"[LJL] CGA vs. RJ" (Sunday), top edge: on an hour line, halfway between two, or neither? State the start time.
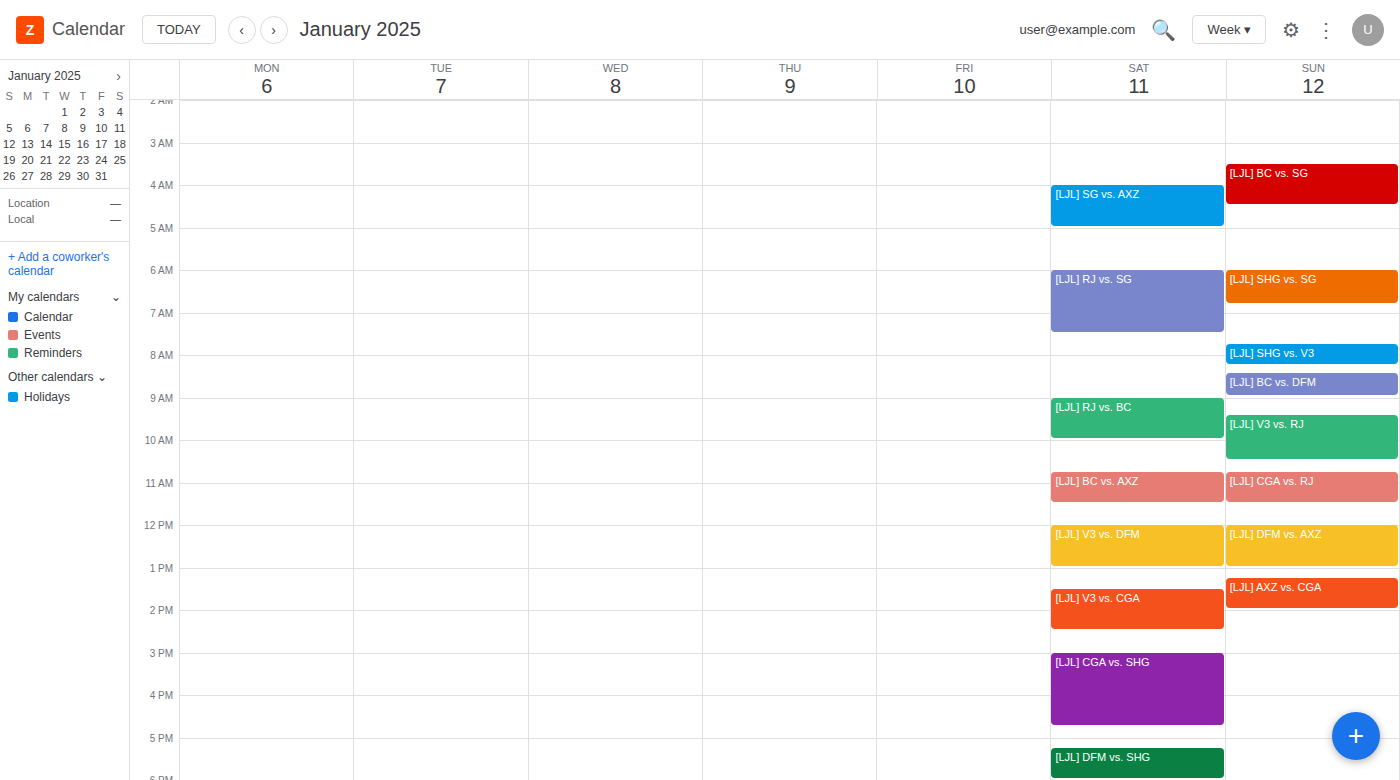
10:45 AM -- neither: three quarters of the way from the 10 AM line to the 11 AM line.